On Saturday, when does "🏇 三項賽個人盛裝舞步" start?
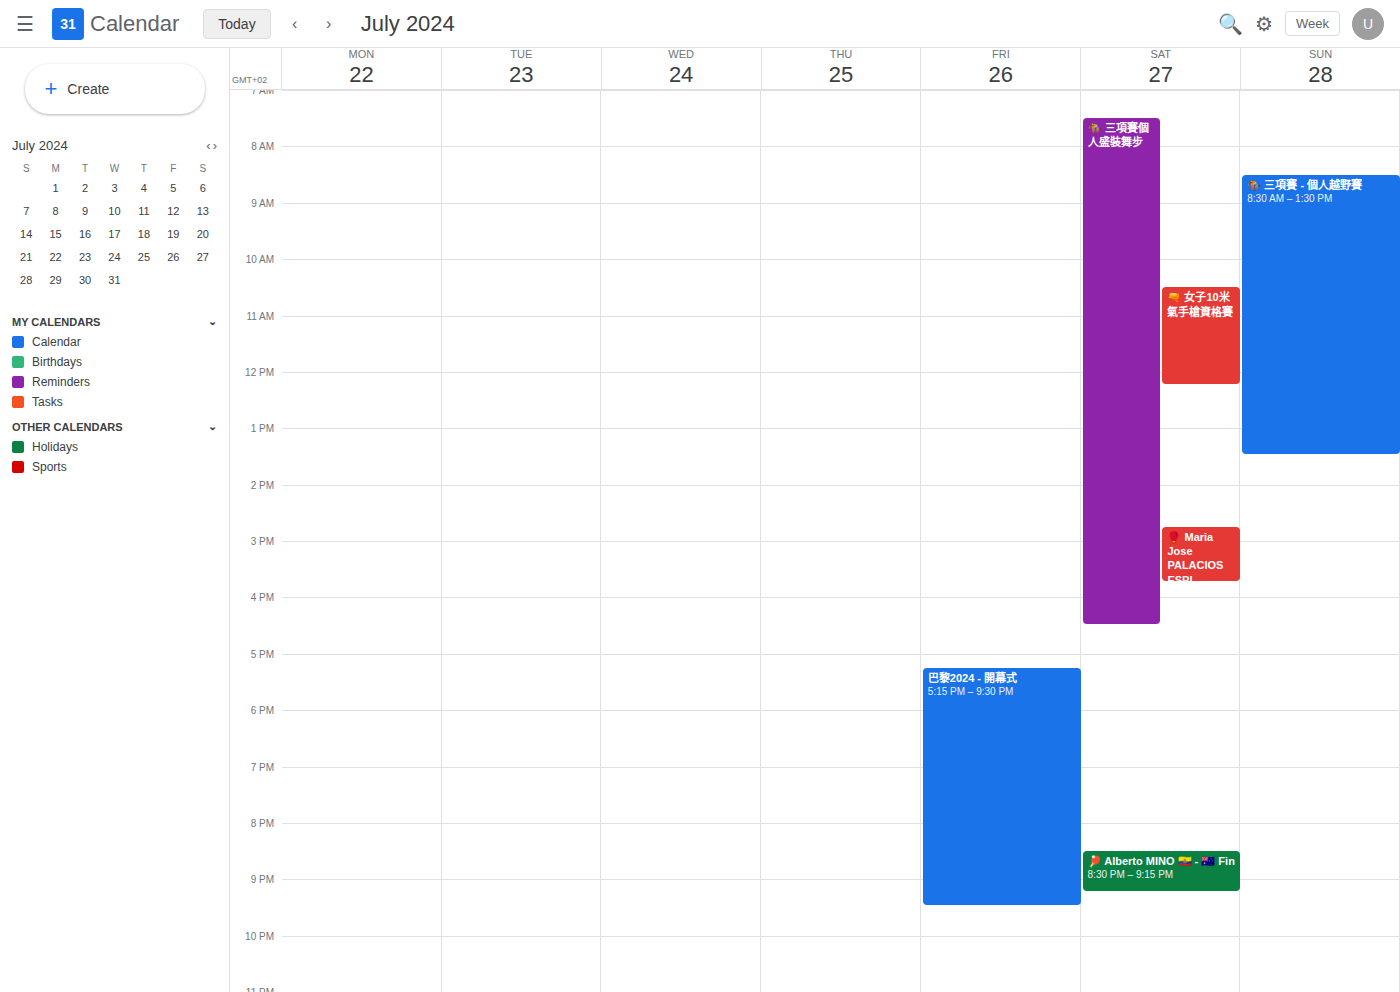
07:30